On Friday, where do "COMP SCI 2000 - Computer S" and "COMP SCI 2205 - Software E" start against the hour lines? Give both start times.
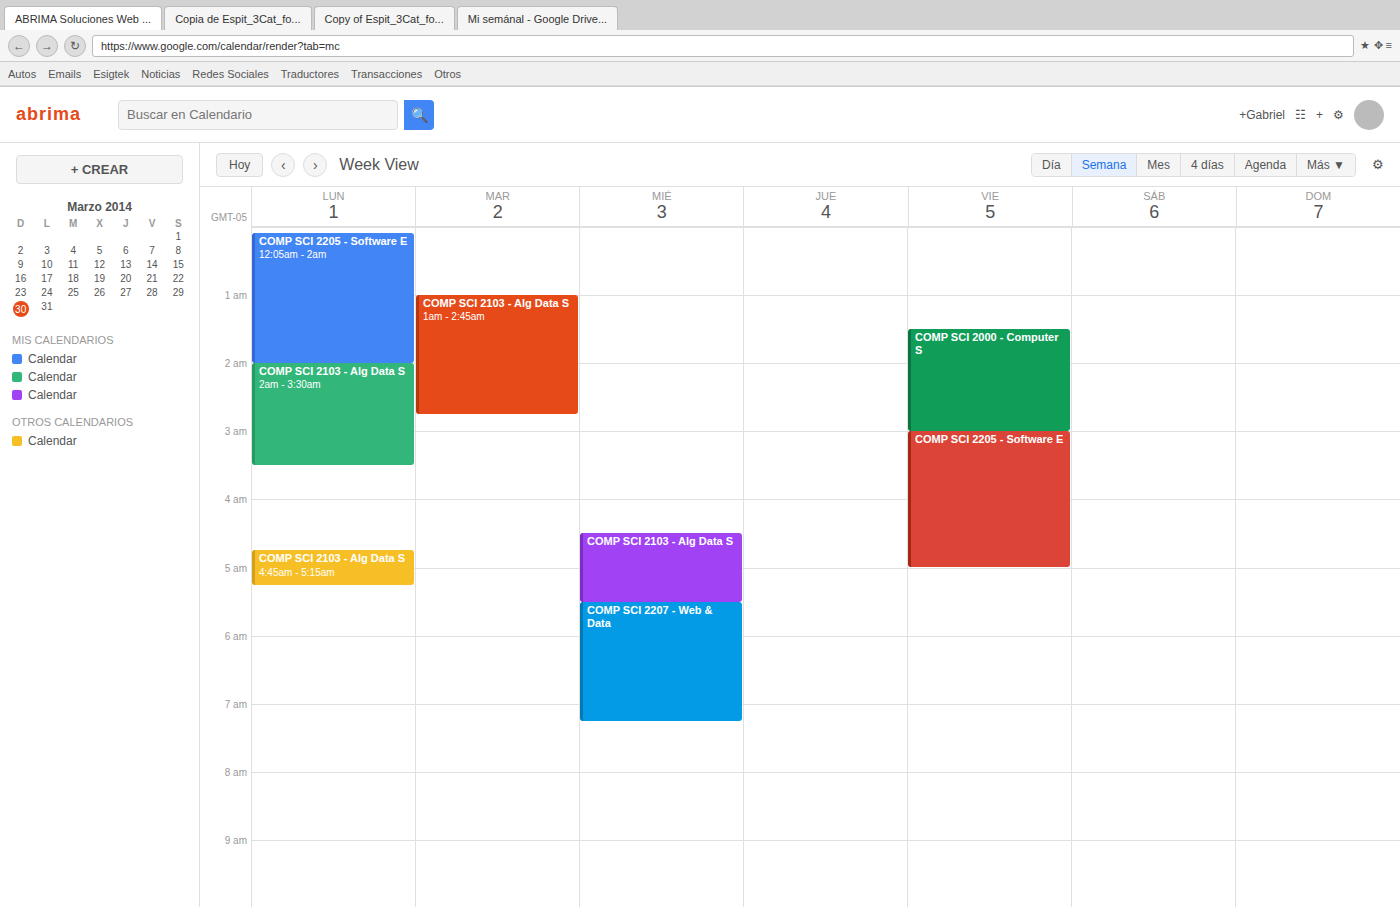
"COMP SCI 2000 - Computer S": 1:30 AM, halfway between the 1 AM and 2 AM lines. "COMP SCI 2205 - Software E": 3:00 AM, exactly on the 3 AM line.